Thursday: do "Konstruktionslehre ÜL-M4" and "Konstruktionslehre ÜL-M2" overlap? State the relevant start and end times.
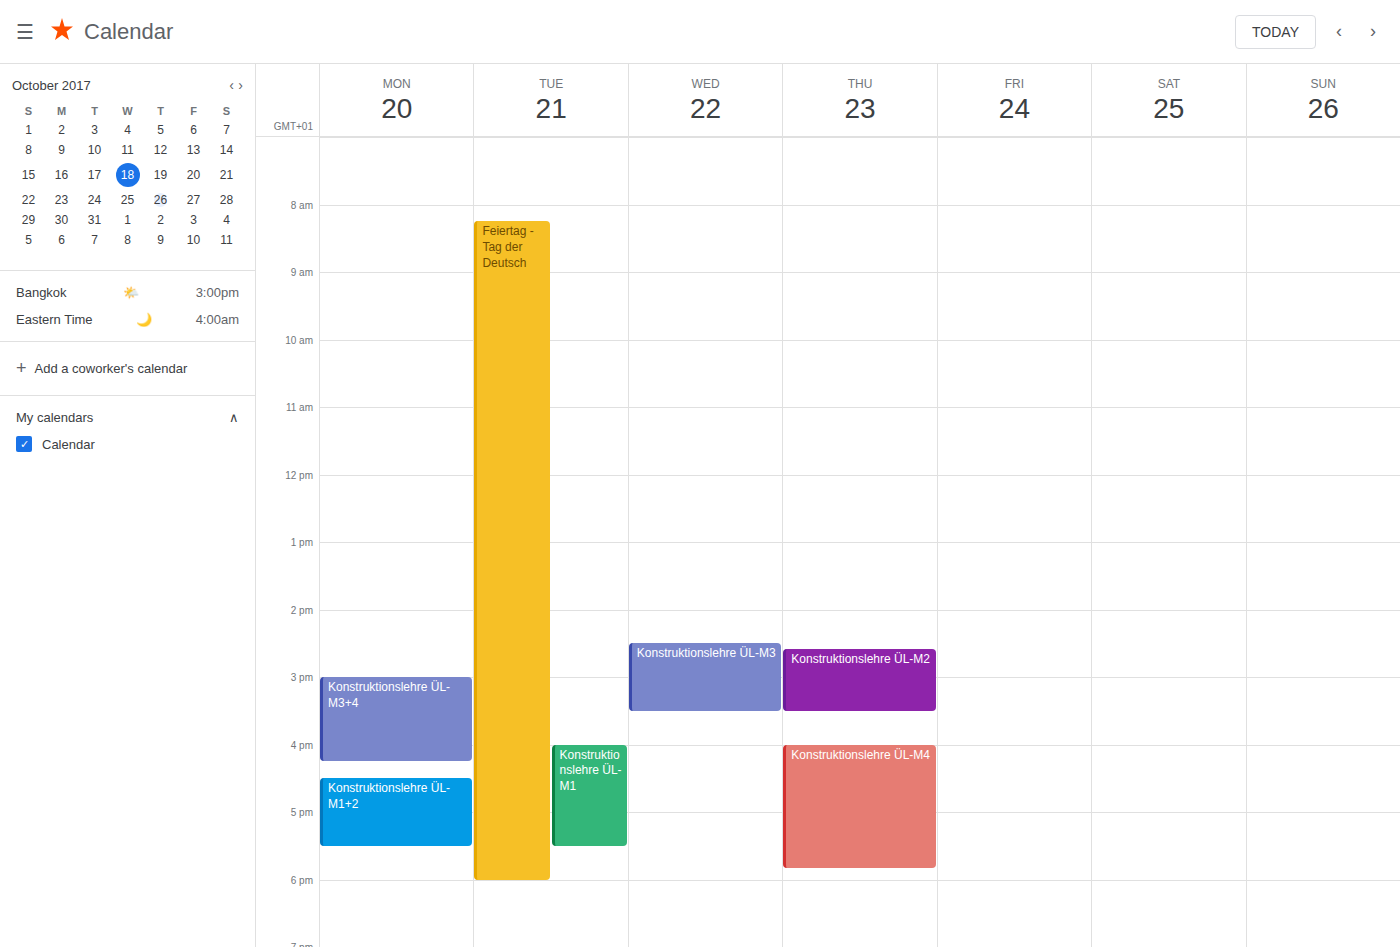
"Konstruktionslehre ÜL-M2" ends at 15:30 and "Konstruktionslehre ÜL-M4" starts at 16:00 -- no overlap.